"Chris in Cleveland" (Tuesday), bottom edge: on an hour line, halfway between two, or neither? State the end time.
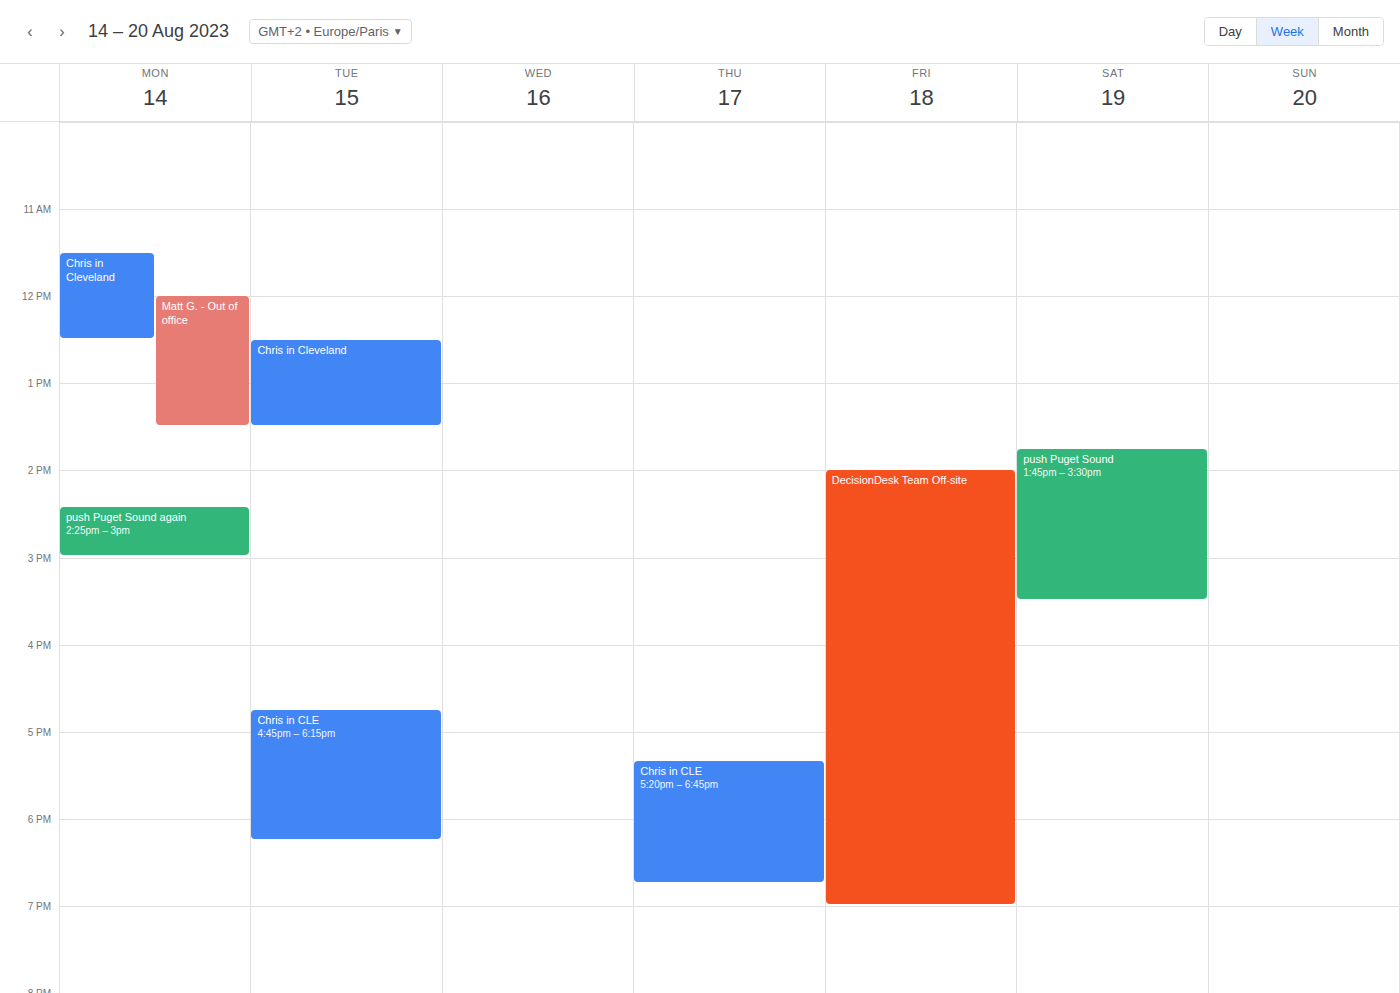
1:30 PM -- halfway between the 1 PM and 2 PM lines.